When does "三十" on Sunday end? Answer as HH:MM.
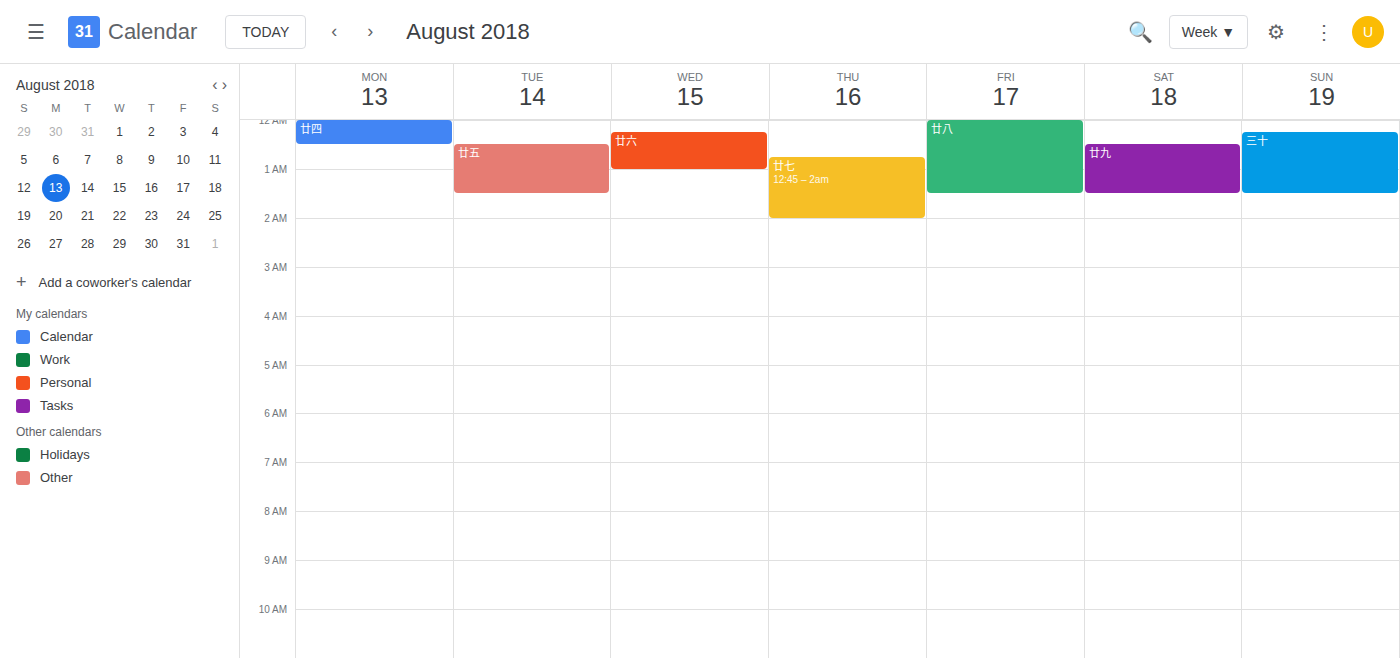
01:30